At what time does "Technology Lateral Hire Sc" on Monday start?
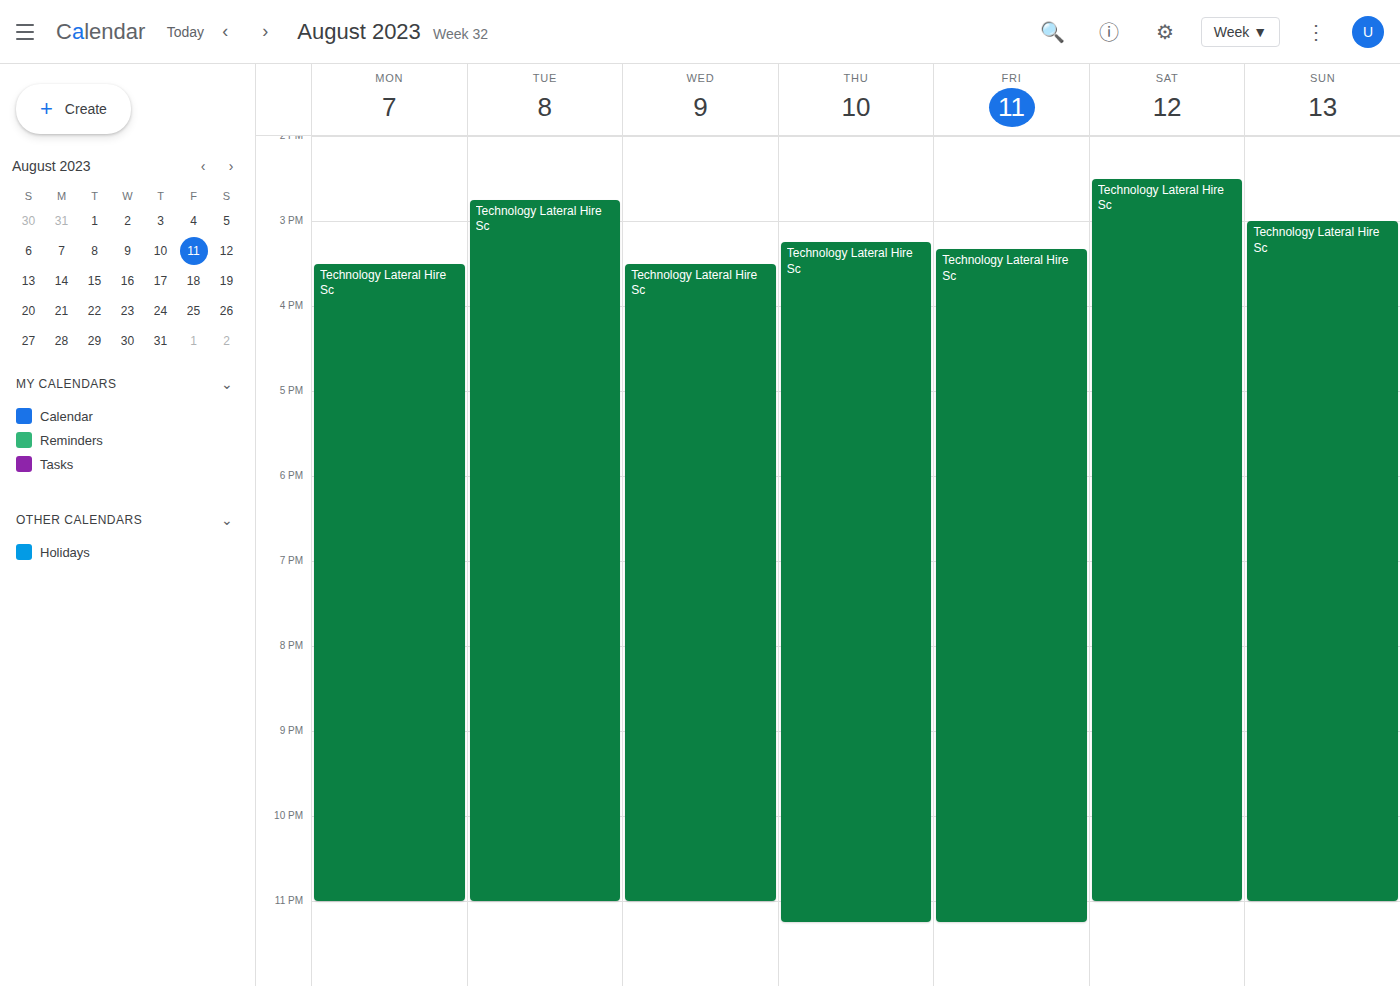
3:30 PM